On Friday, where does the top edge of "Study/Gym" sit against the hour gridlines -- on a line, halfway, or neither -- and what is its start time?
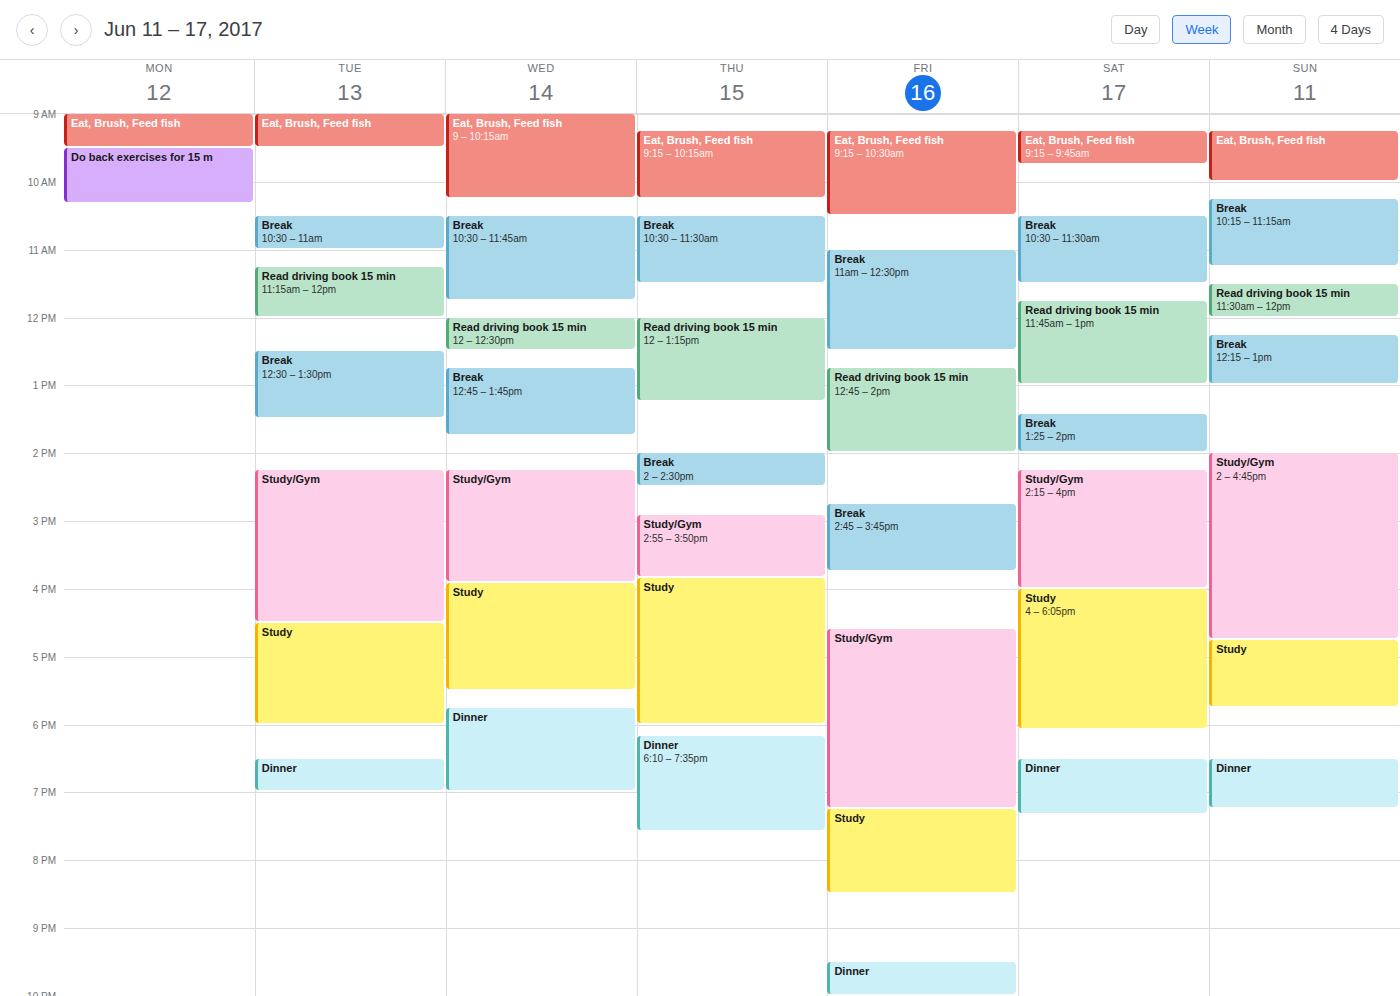
4:35 PM -- neither: 35 minutes below the 4 PM line and 25 minutes above the 5 PM line.